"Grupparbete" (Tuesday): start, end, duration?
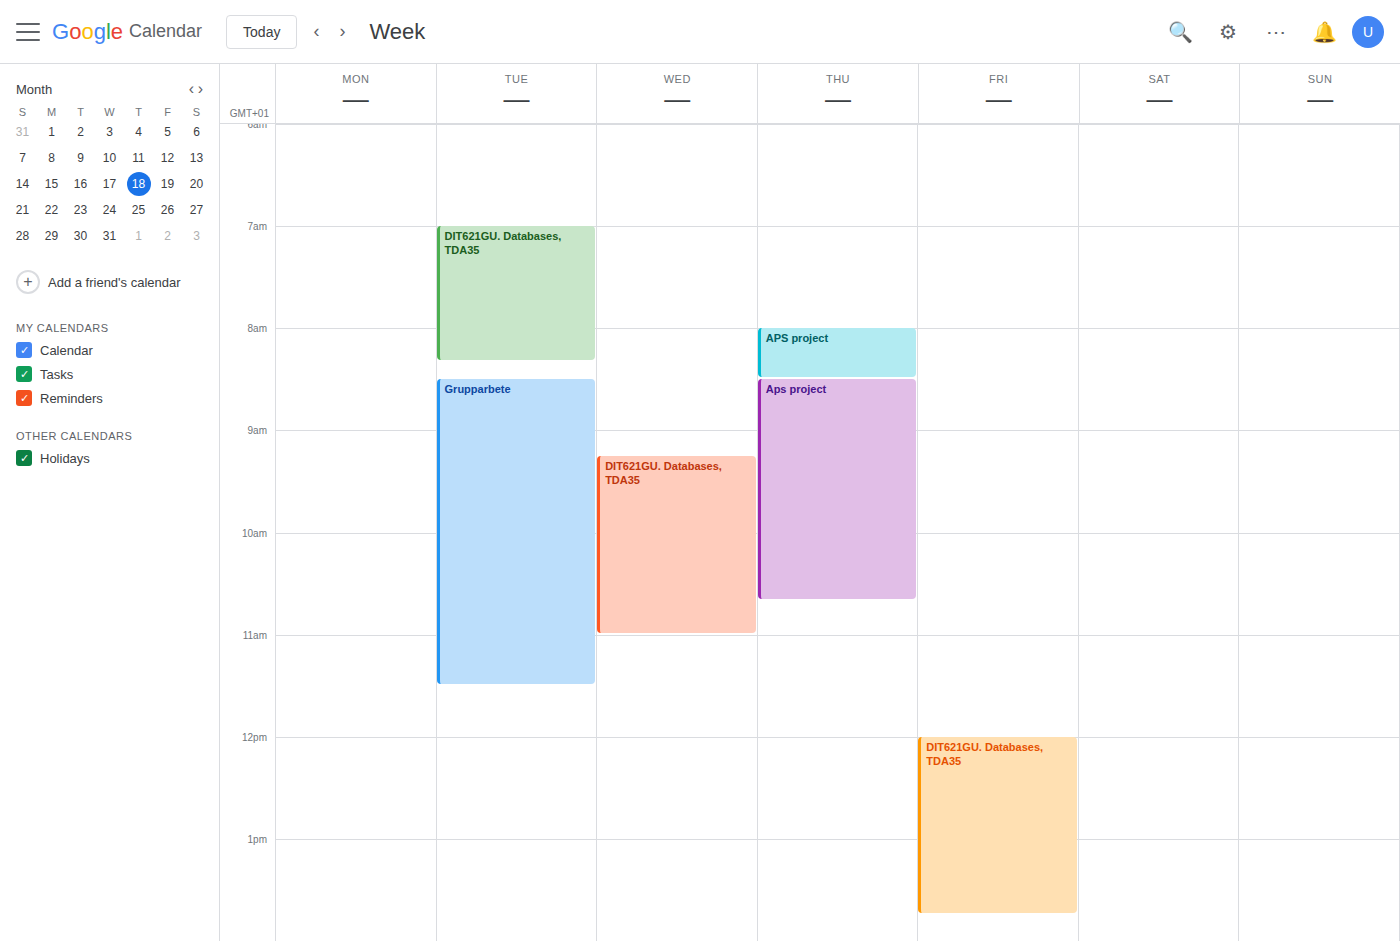
8:30 AM to 11:30 AM, 3 hours